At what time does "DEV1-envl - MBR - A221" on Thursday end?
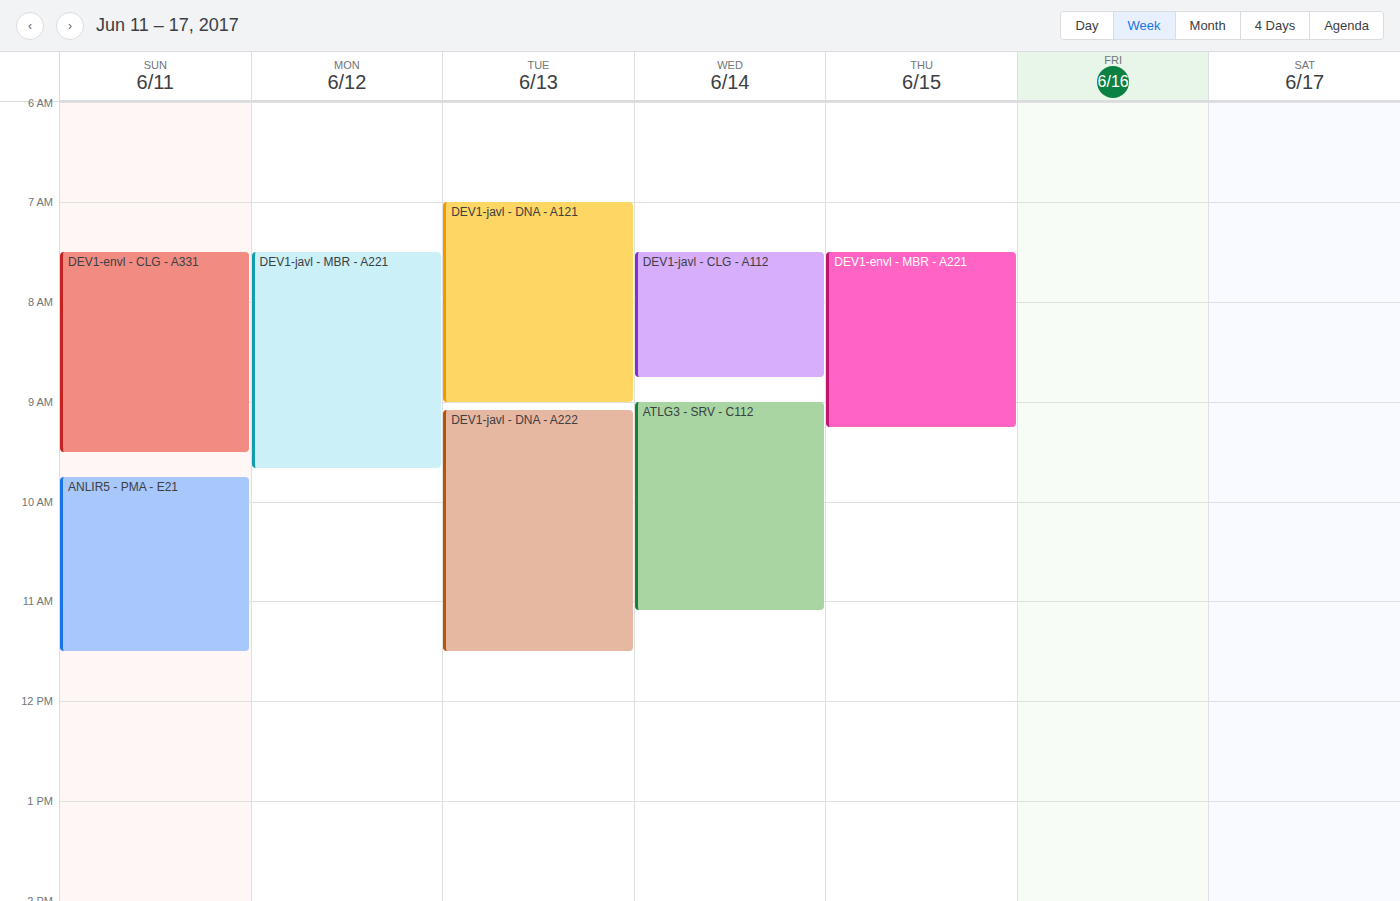
9:15 AM